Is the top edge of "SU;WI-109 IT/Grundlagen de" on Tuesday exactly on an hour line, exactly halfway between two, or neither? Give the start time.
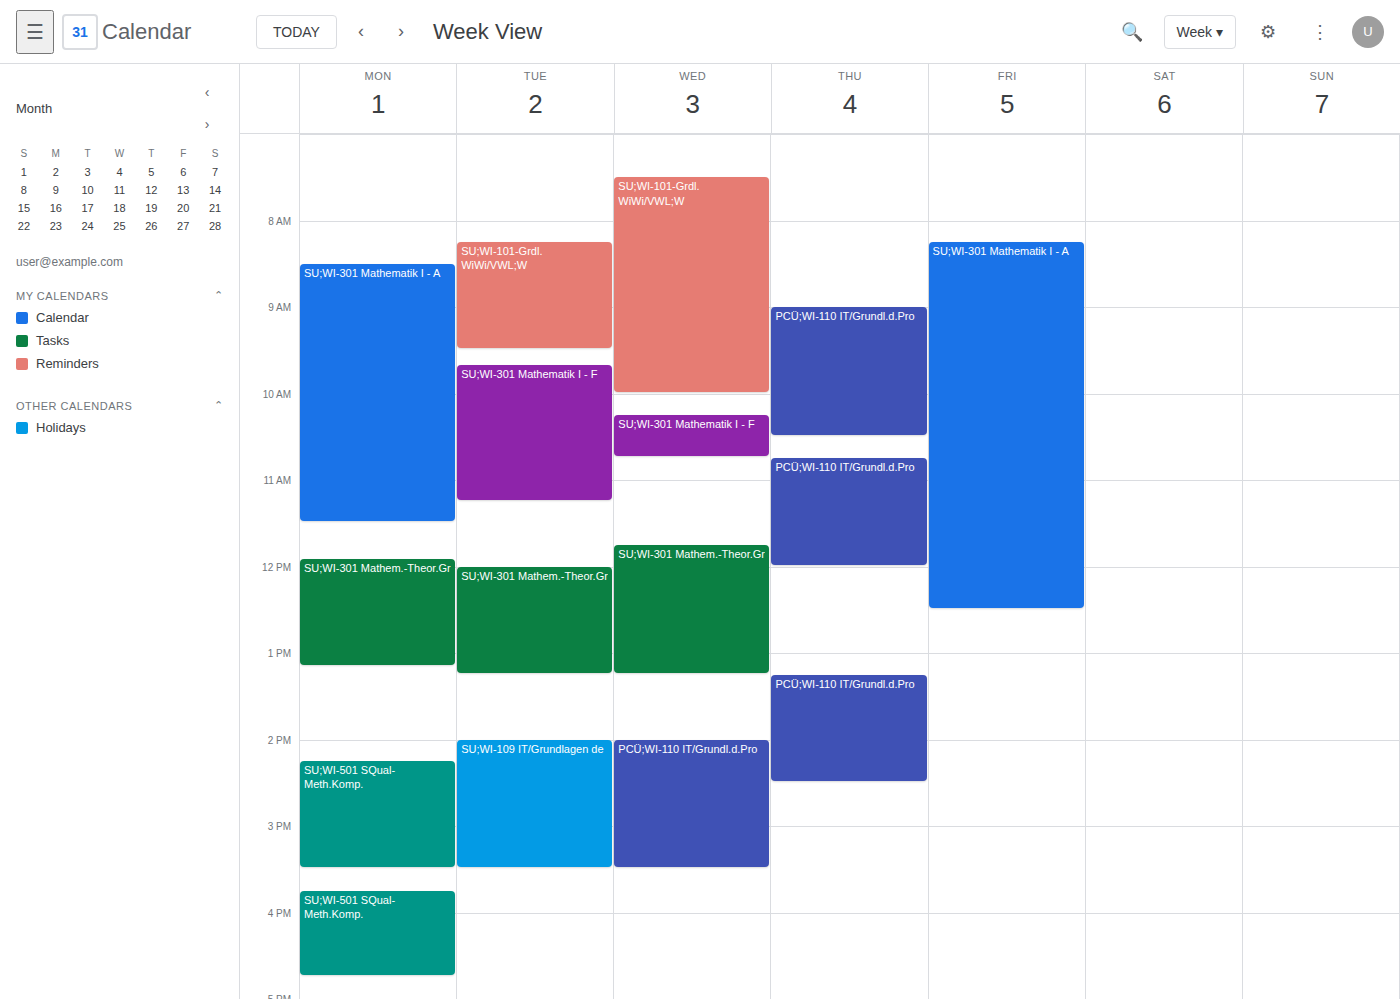
2:00 PM -- exactly on the 2 PM line.